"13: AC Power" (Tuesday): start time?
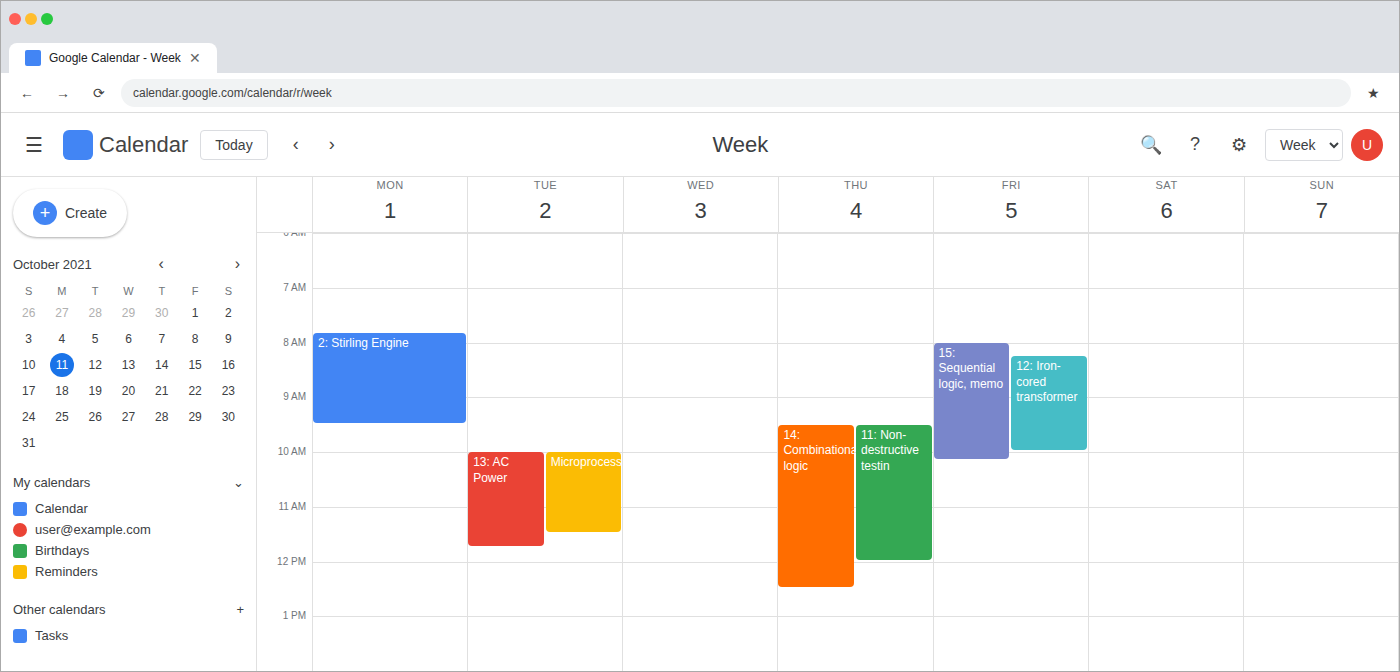
10:00